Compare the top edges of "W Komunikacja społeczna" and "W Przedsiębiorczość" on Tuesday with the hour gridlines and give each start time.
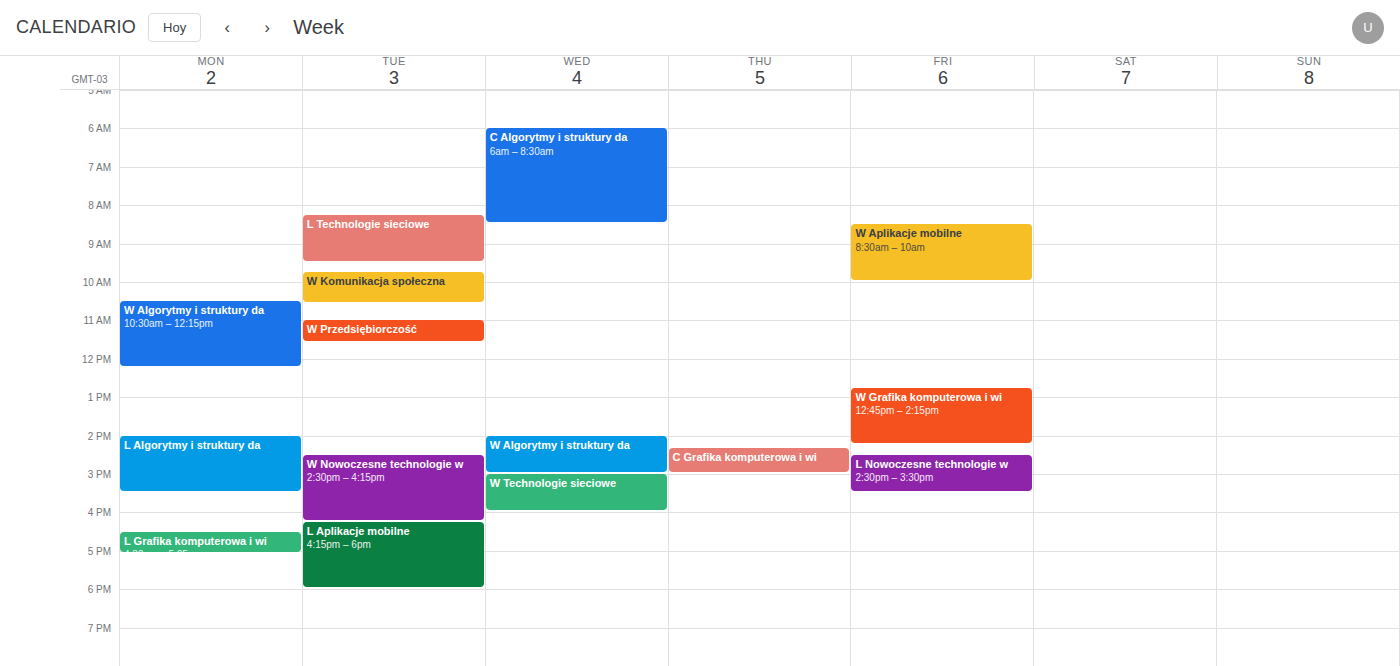
"W Komunikacja społeczna": 9:45 AM, neither: three quarters of the way from the 9 AM line to the 10 AM line. "W Przedsiębiorczość": 11:00 AM, exactly on the 11 AM line.